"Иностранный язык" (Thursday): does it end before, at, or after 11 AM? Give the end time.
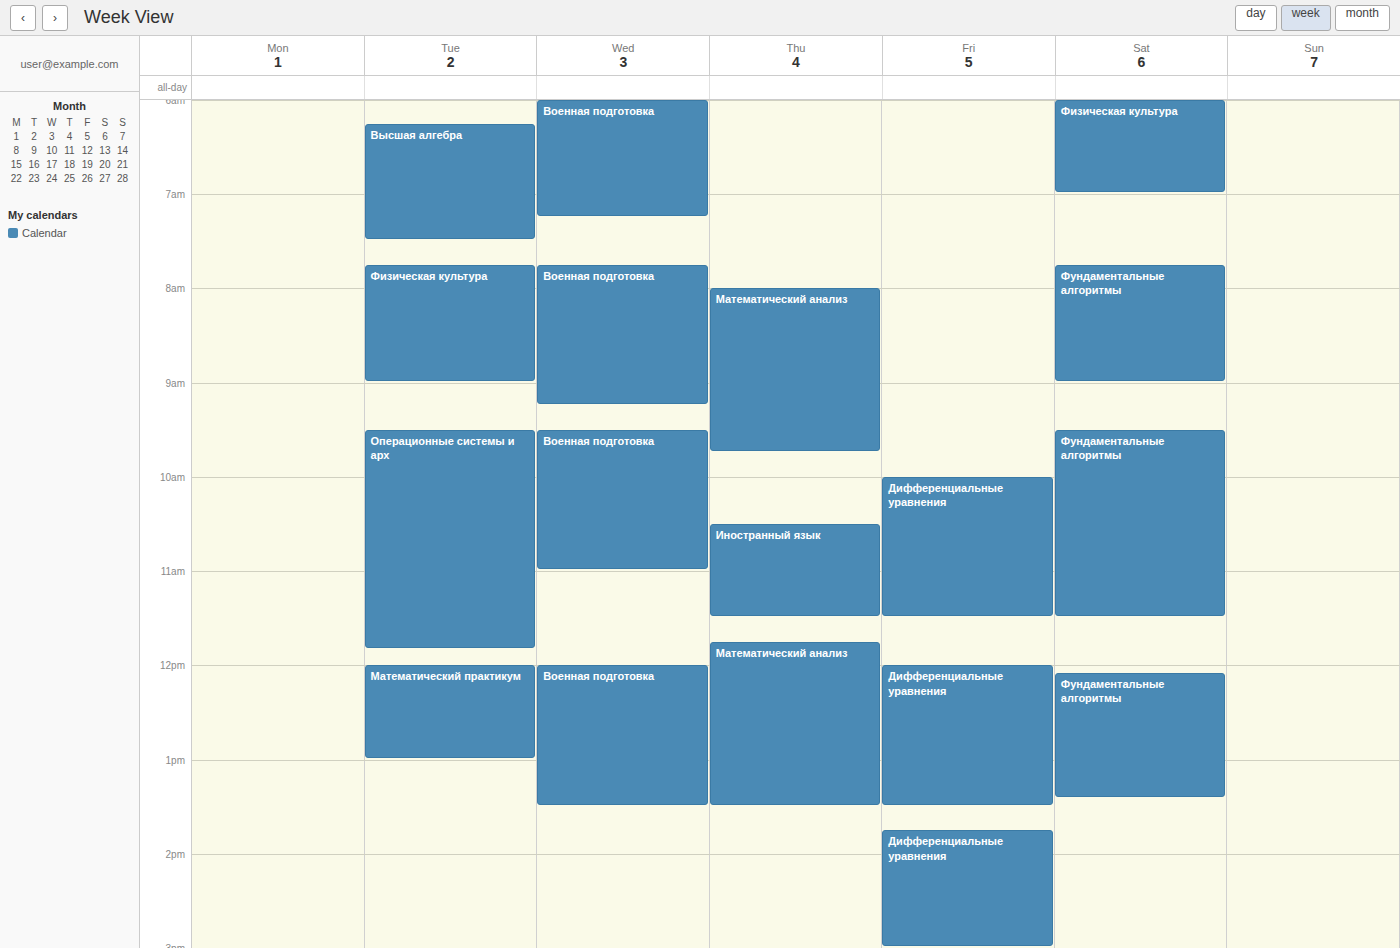
11:30 AM -- after 11 AM, 30 minutes below the 11 AM line.